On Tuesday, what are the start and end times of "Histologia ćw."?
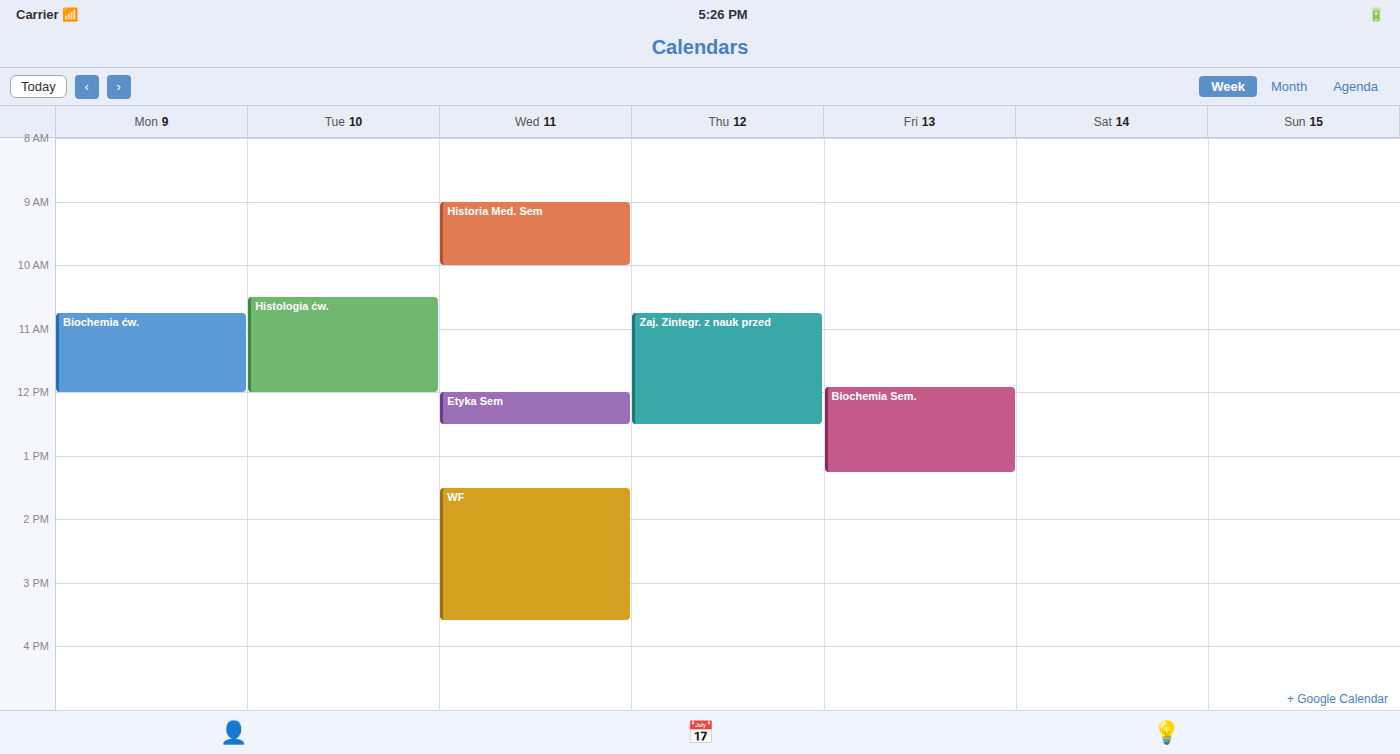
10:30 AM to 12:00 PM